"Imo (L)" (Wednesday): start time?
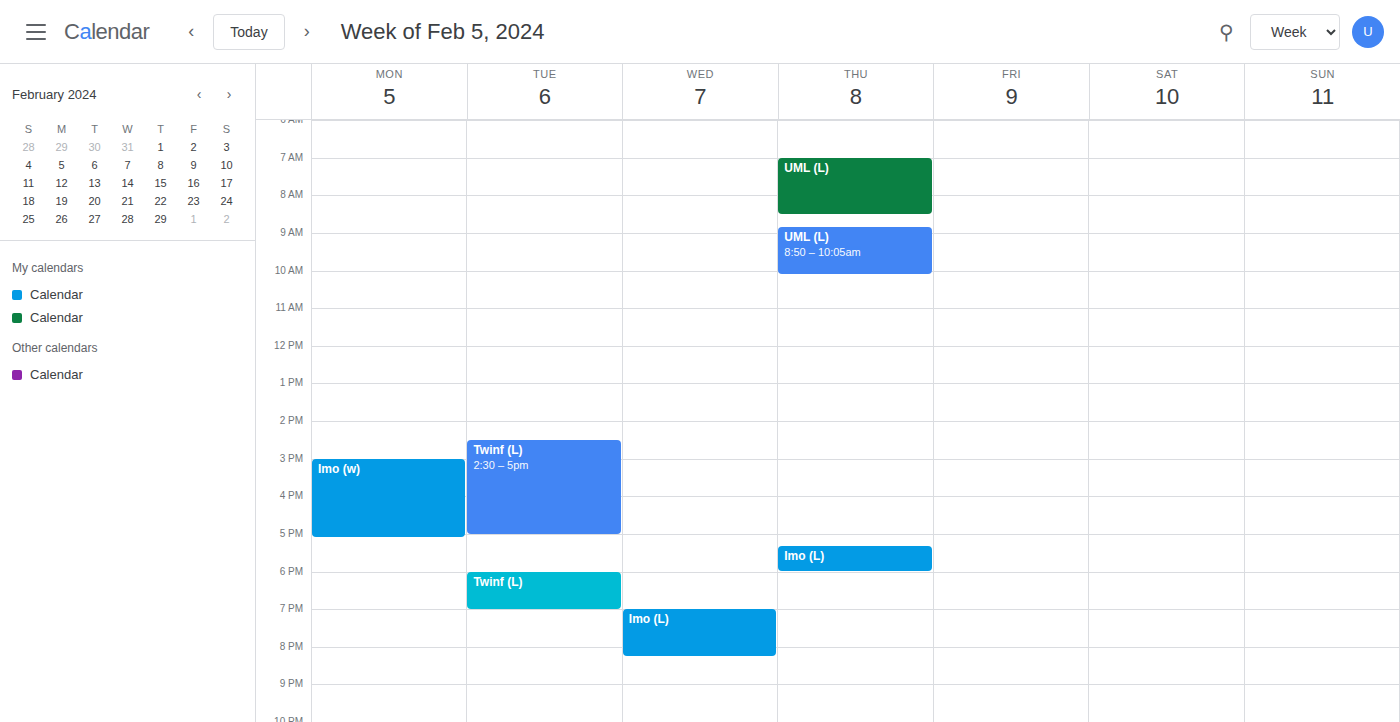
19:00